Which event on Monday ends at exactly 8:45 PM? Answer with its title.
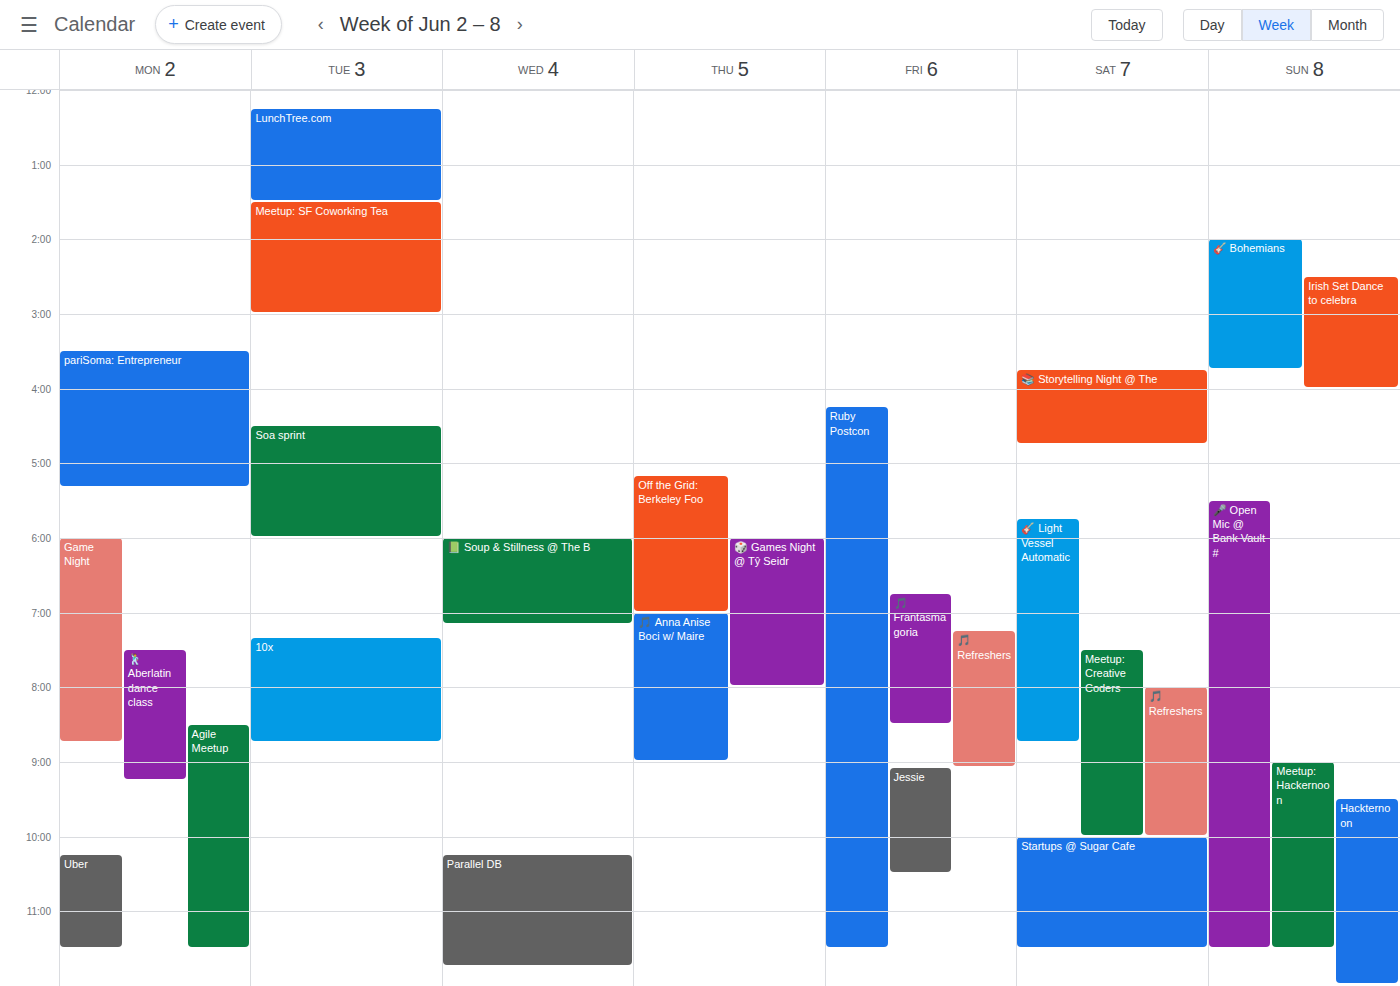
"Game Night"